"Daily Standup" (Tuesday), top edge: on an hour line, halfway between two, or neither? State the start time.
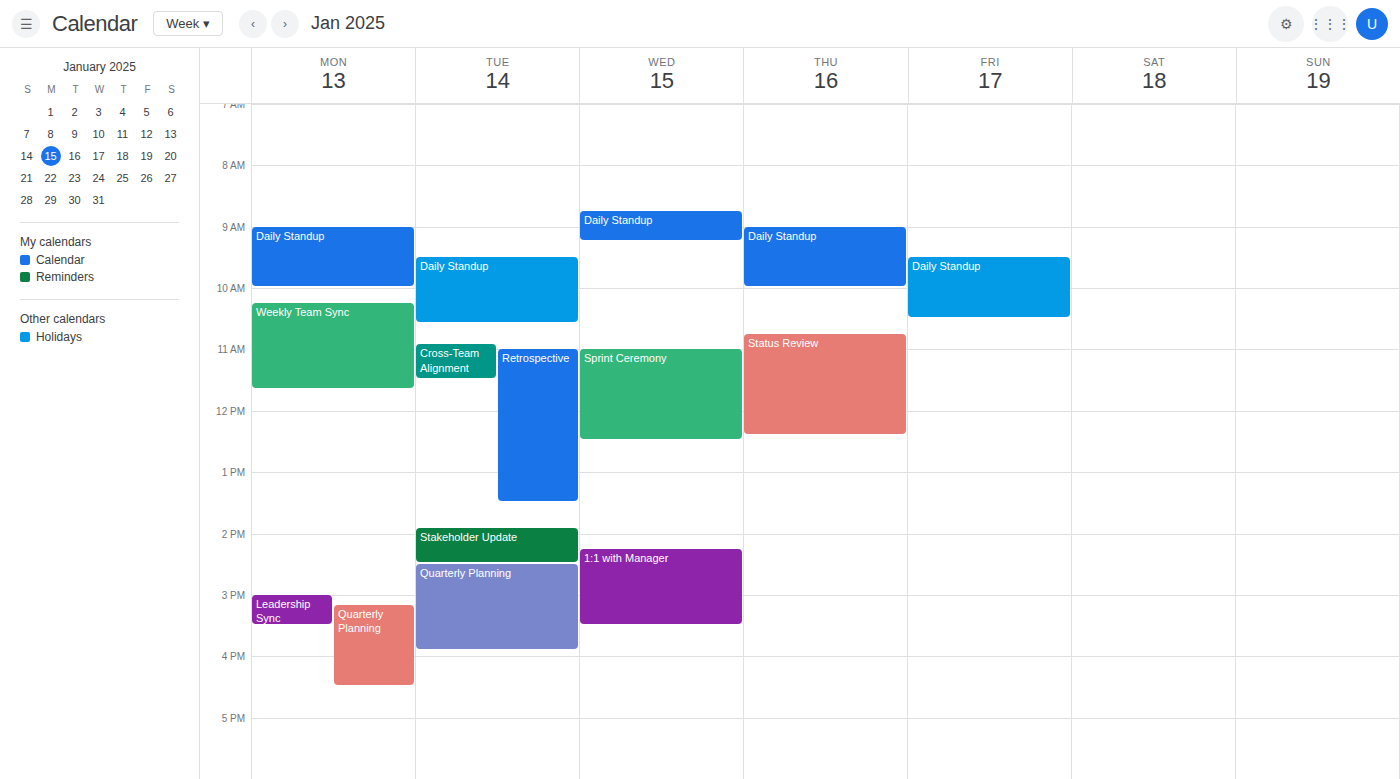
9:30 AM -- halfway between the 9 AM and 10 AM lines.